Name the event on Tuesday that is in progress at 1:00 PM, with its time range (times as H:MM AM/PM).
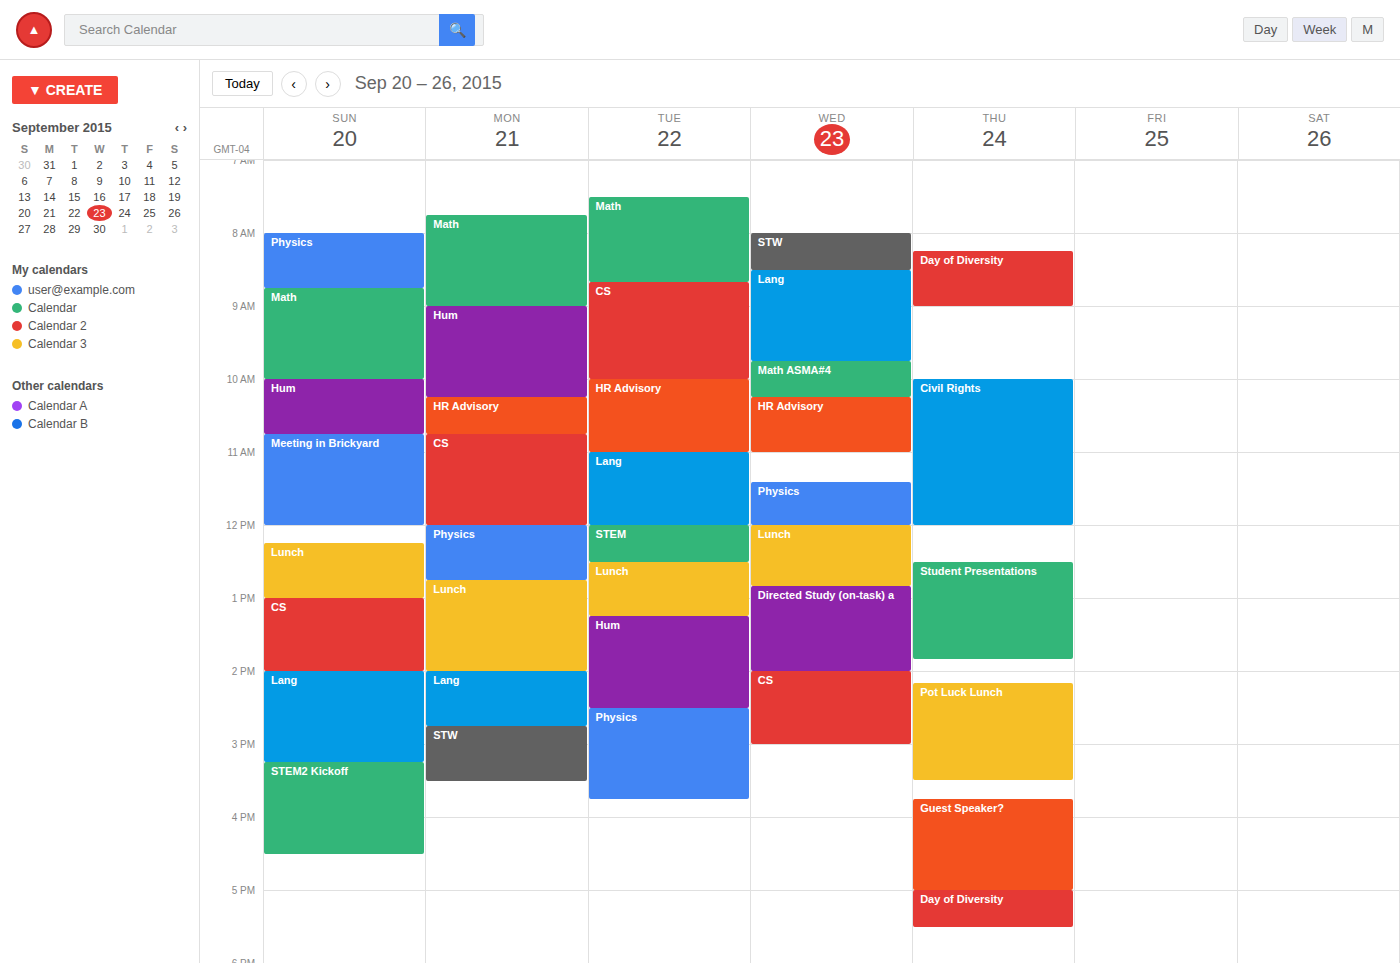
"Lunch", 12:30 PM to 1:15 PM